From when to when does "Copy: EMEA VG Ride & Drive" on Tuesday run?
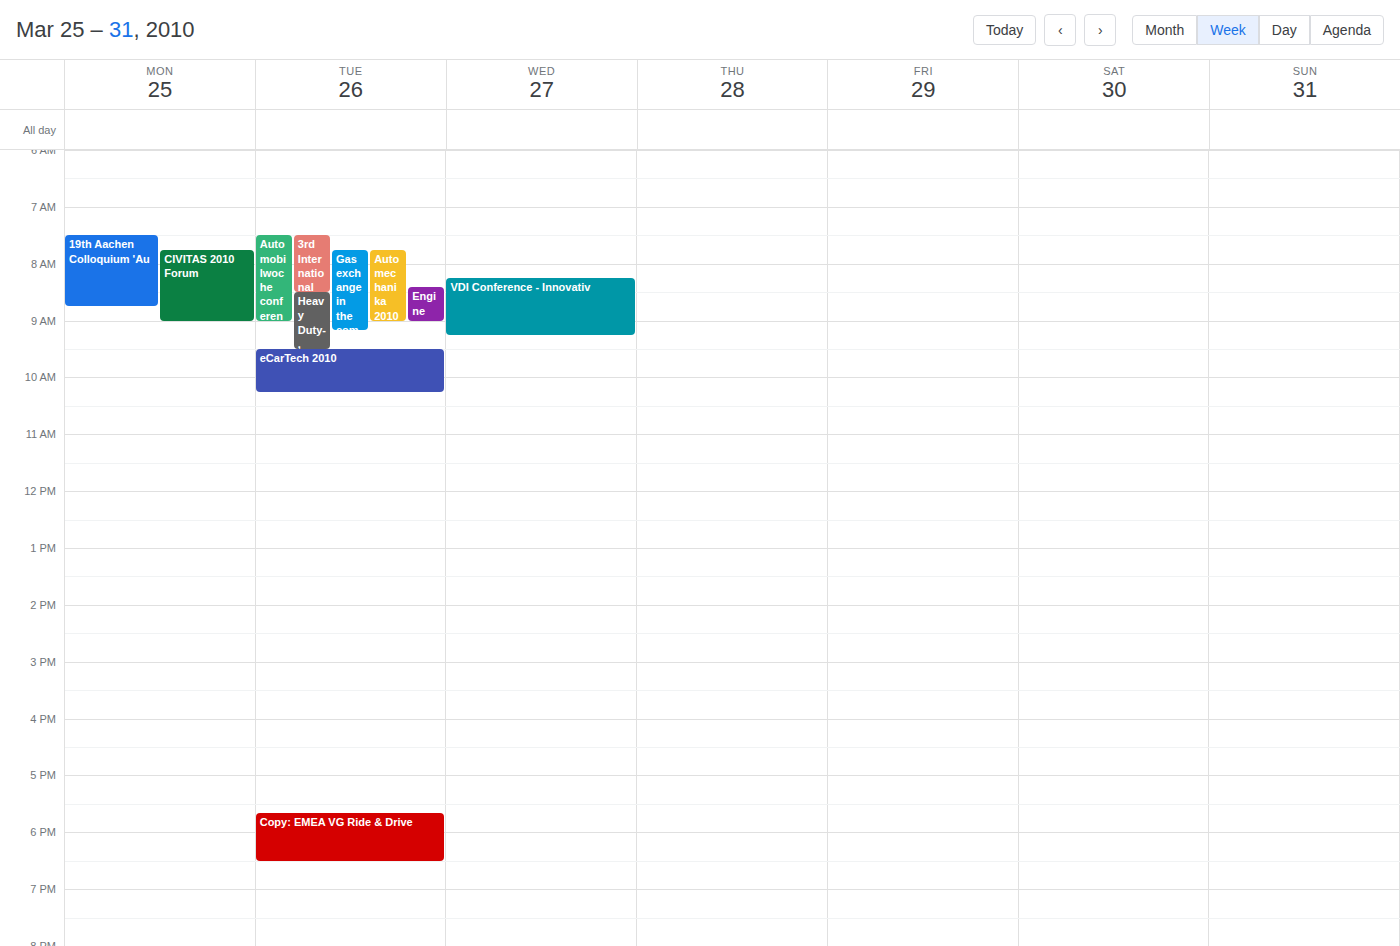
5:40 PM to 6:30 PM